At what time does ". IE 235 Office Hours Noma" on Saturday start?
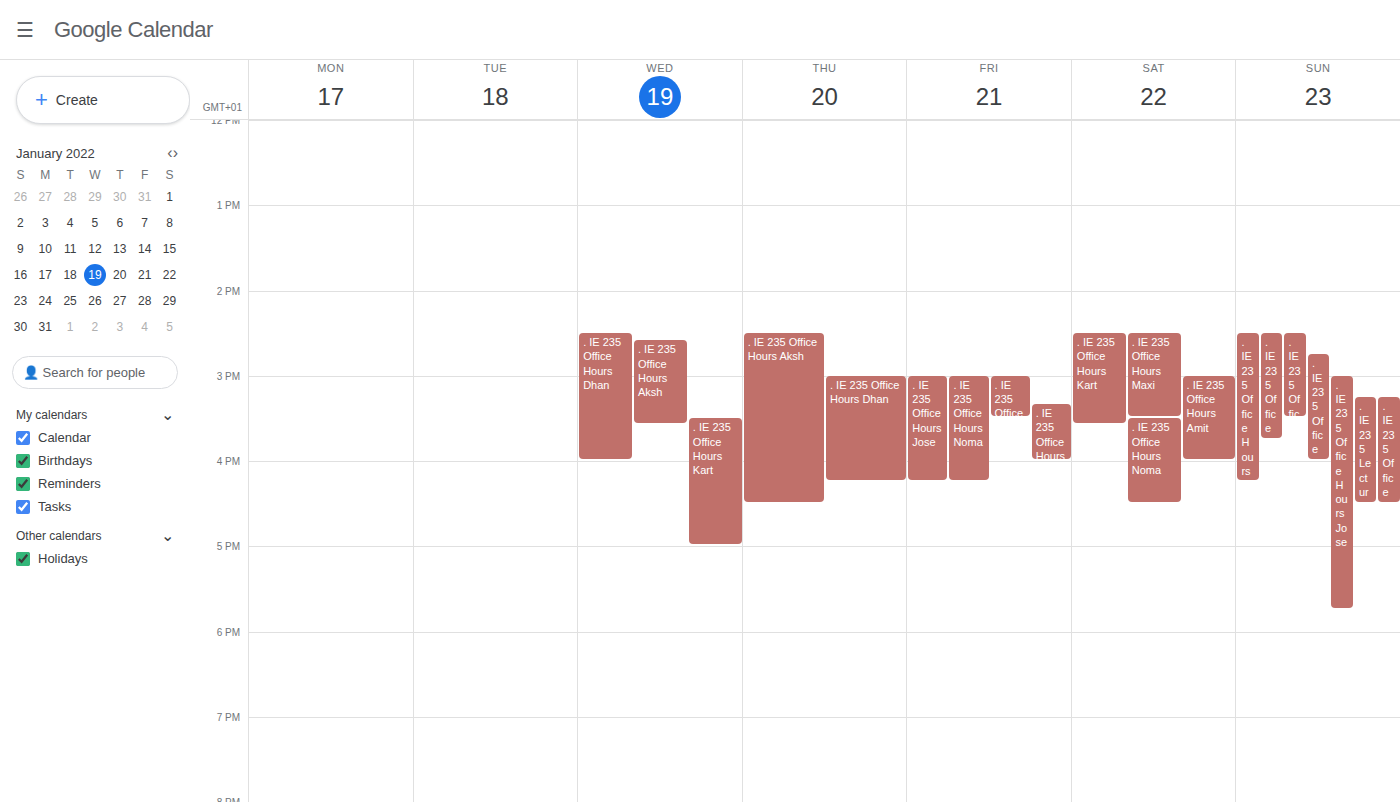
3:30 PM